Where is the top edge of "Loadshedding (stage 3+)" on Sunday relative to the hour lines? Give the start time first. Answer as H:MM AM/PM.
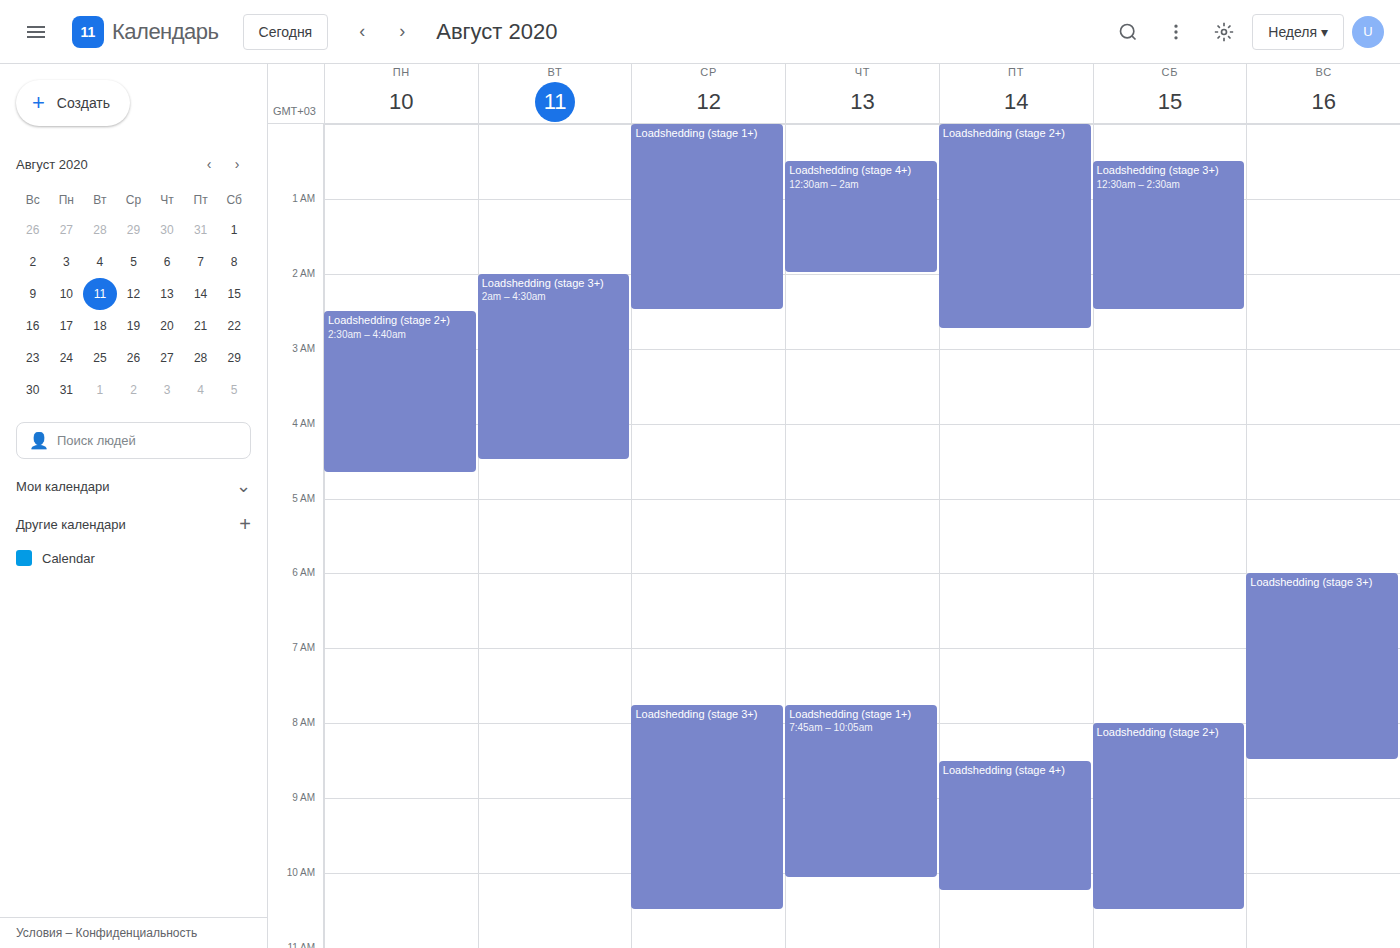
6:00 AM -- exactly on the 6 AM line.